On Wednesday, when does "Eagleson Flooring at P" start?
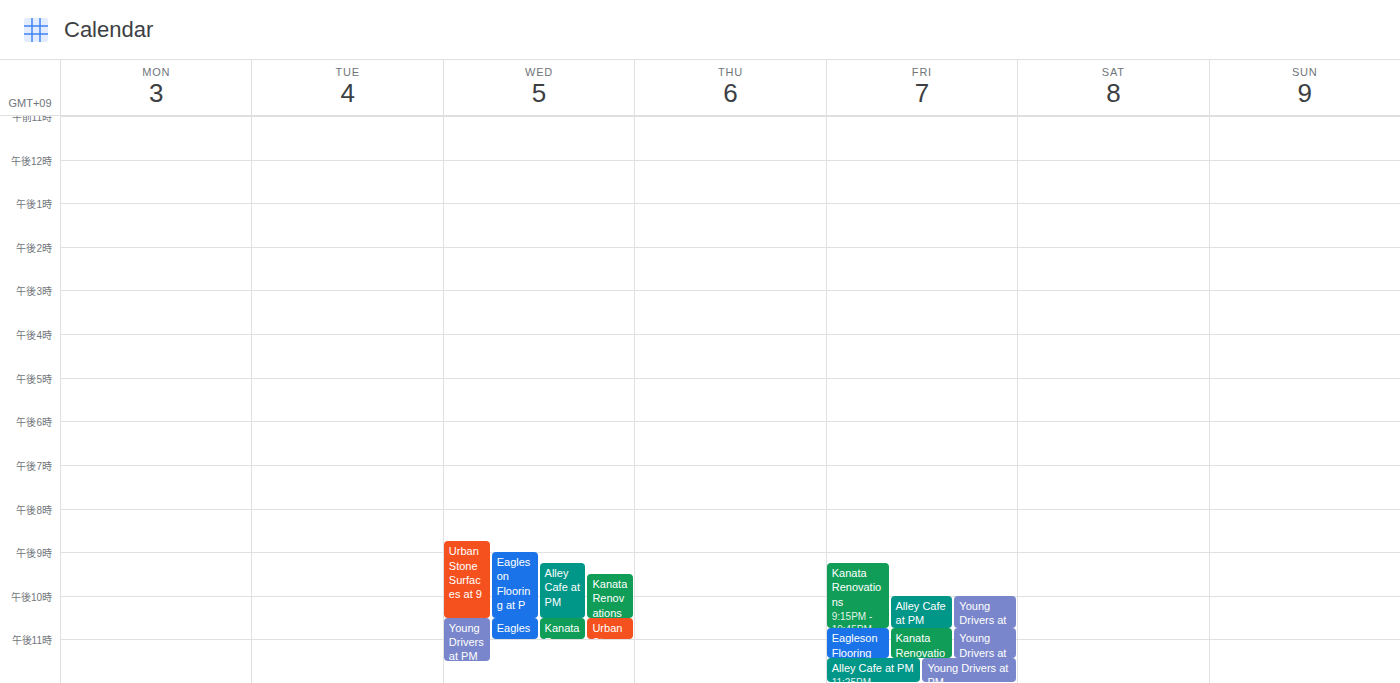
21:00